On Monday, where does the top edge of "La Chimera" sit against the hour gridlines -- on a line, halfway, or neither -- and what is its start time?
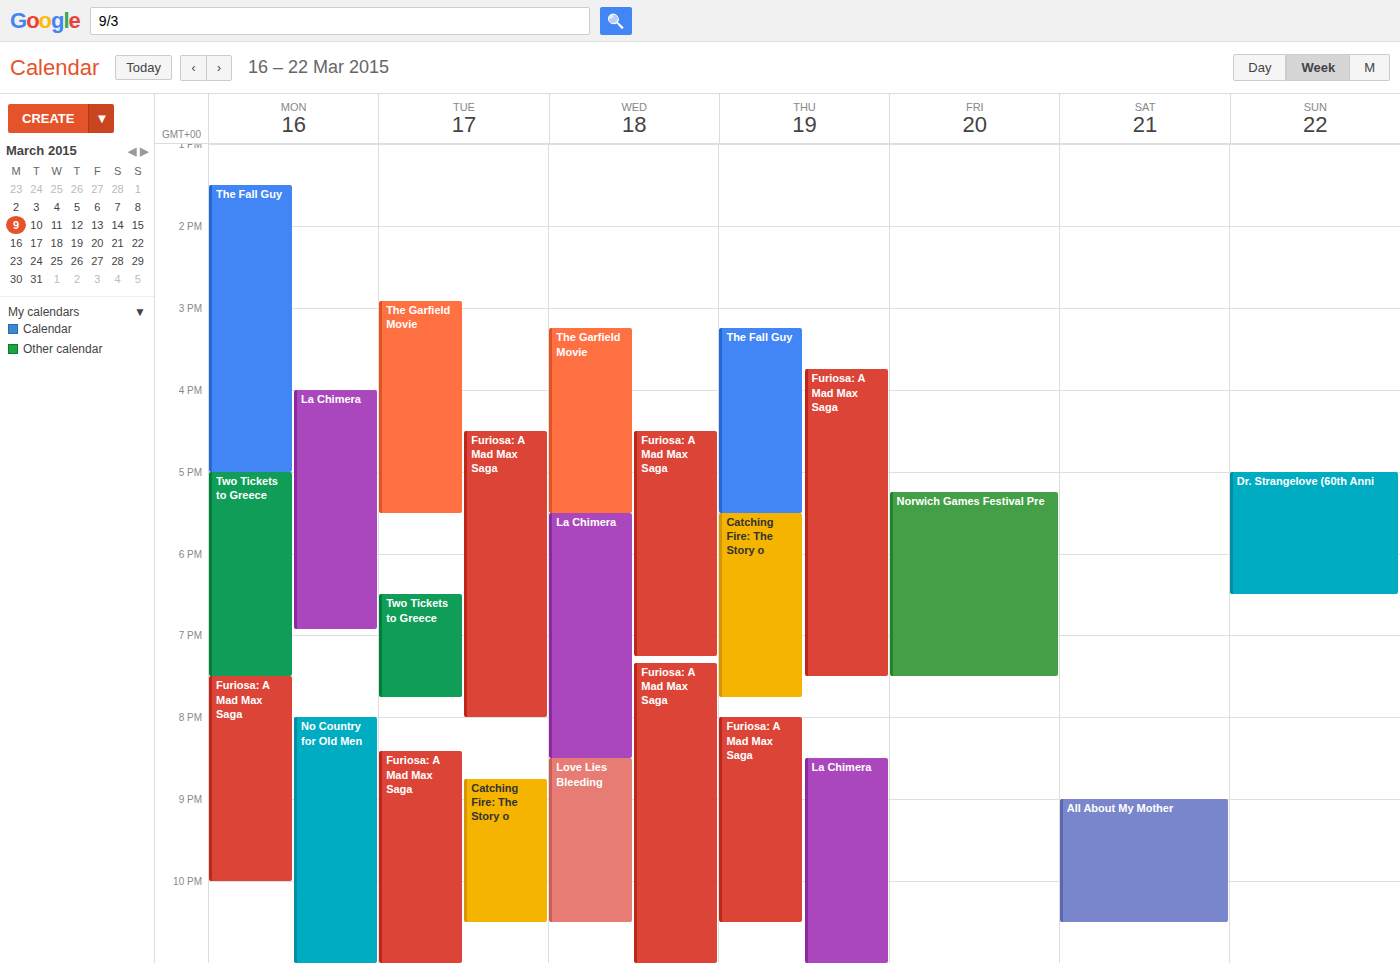
4:00 PM -- exactly on the 4 PM line.